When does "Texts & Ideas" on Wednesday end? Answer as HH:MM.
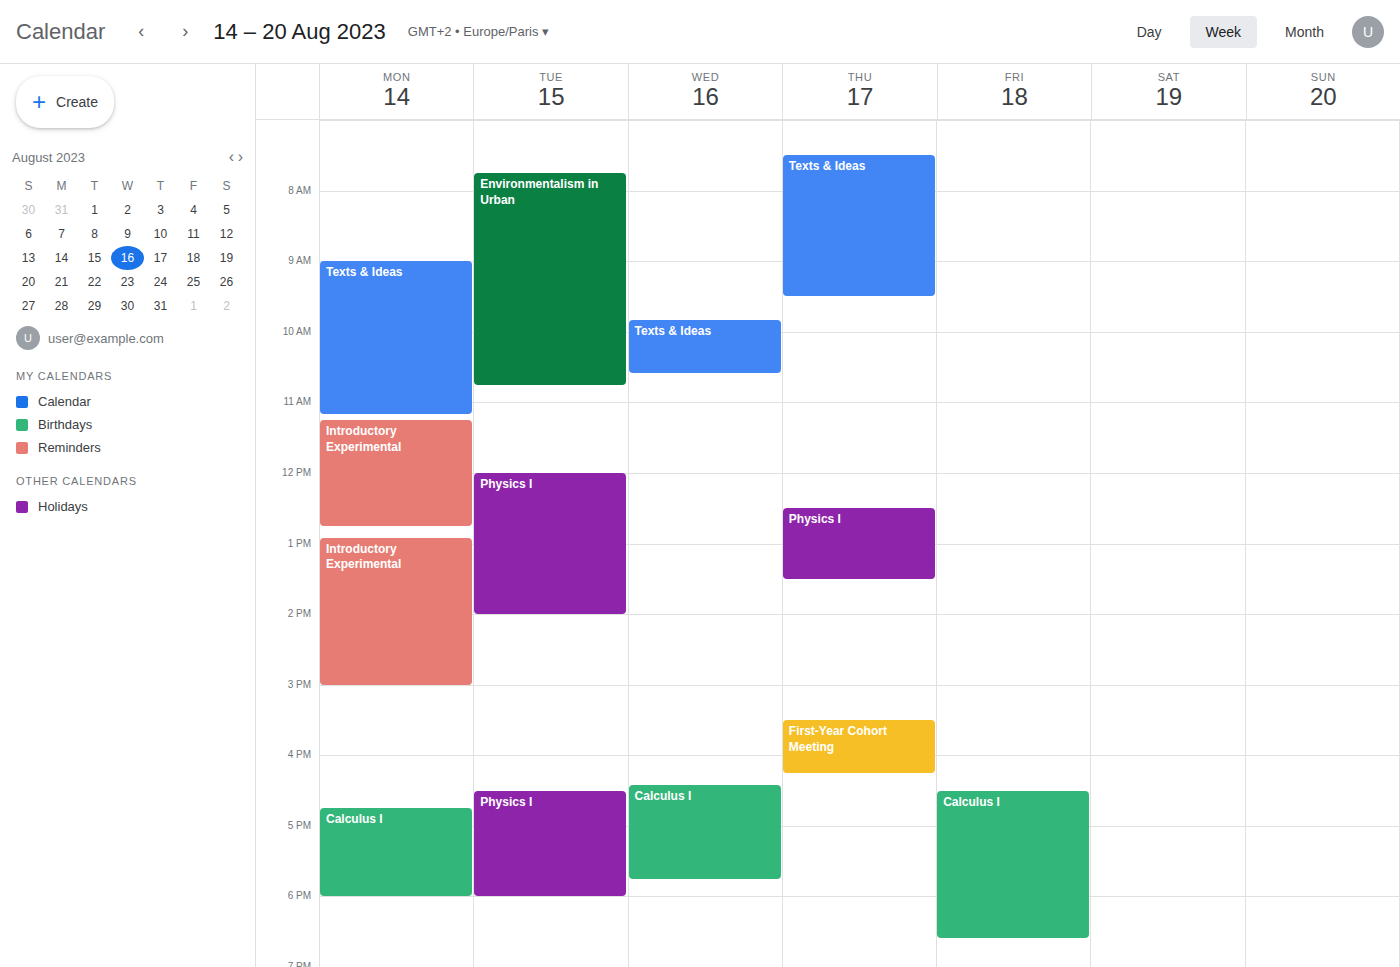
10:35